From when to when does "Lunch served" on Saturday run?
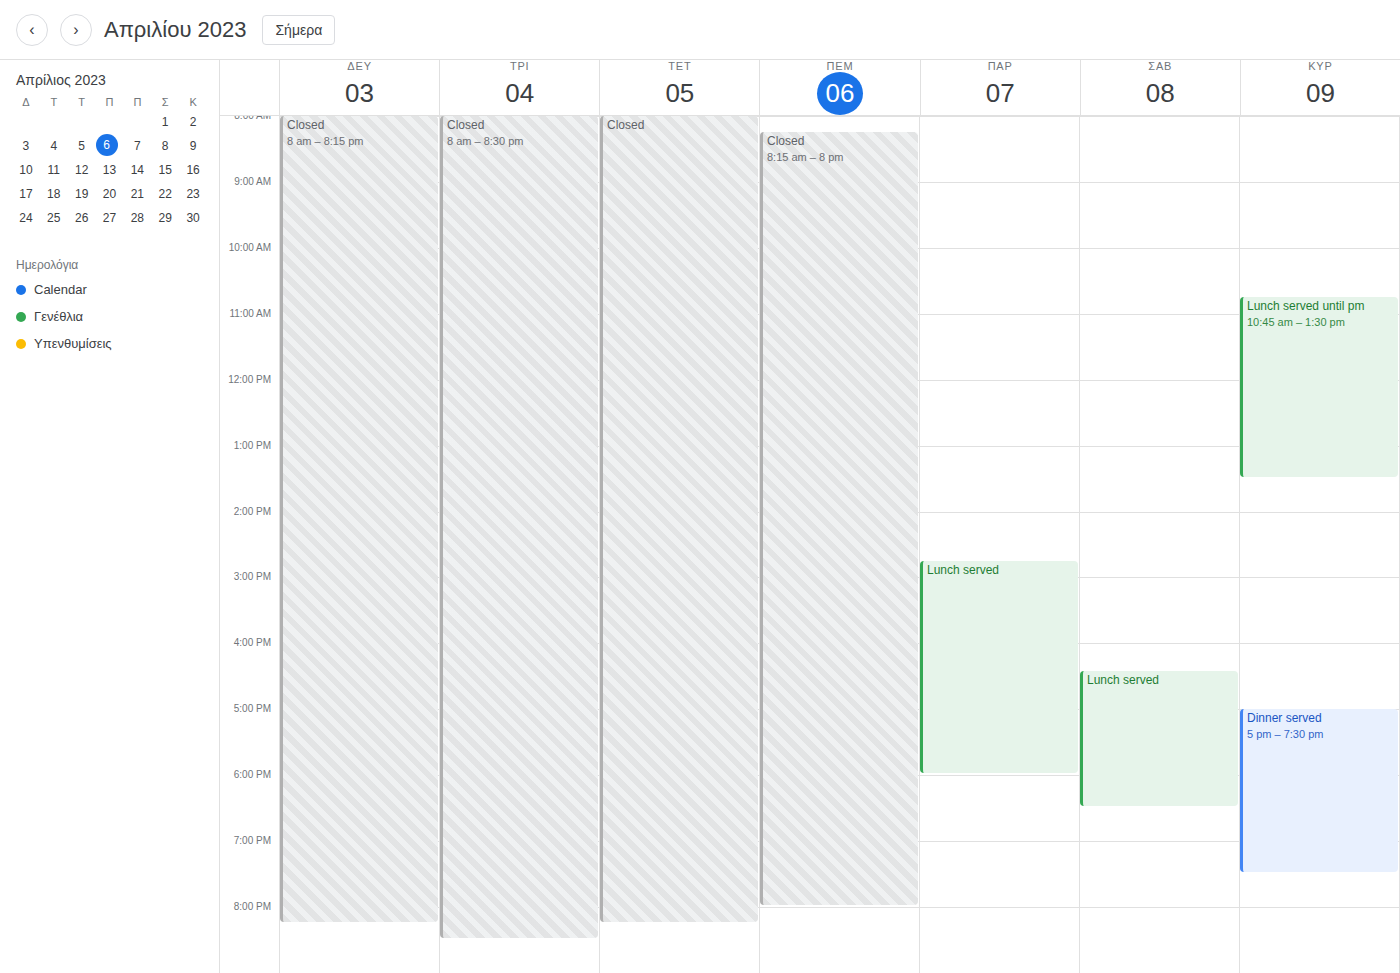
16:25 to 18:30